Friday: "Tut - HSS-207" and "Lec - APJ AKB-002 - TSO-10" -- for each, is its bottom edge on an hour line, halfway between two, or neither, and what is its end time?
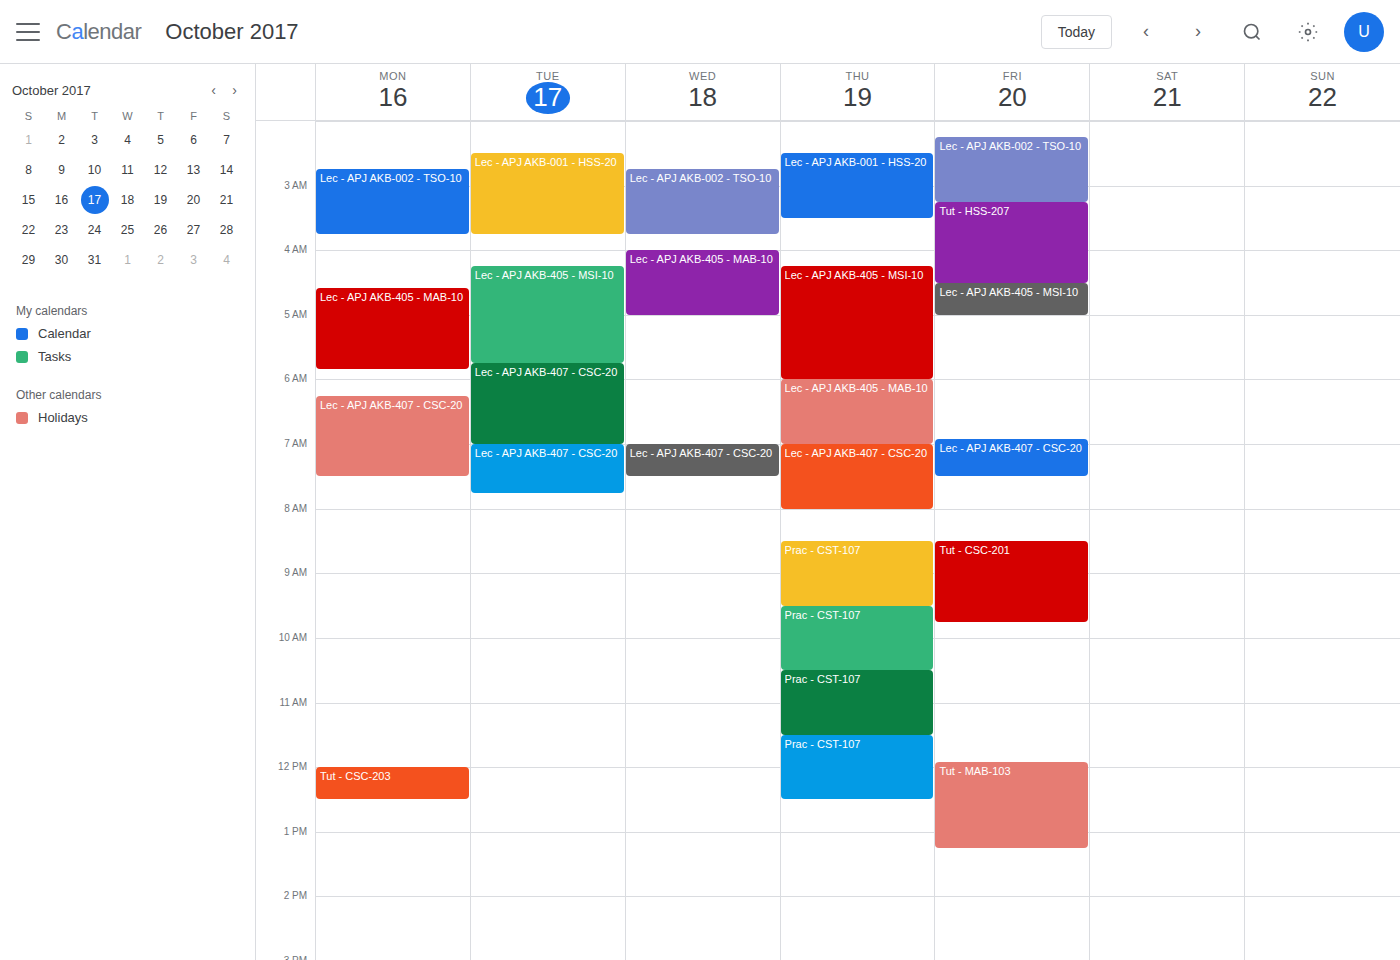
"Tut - HSS-207": 4:30 AM, halfway between the 4 AM and 5 AM lines. "Lec - APJ AKB-002 - TSO-10": 3:15 AM, neither: a quarter of the way from the 3 AM line to the 4 AM line.